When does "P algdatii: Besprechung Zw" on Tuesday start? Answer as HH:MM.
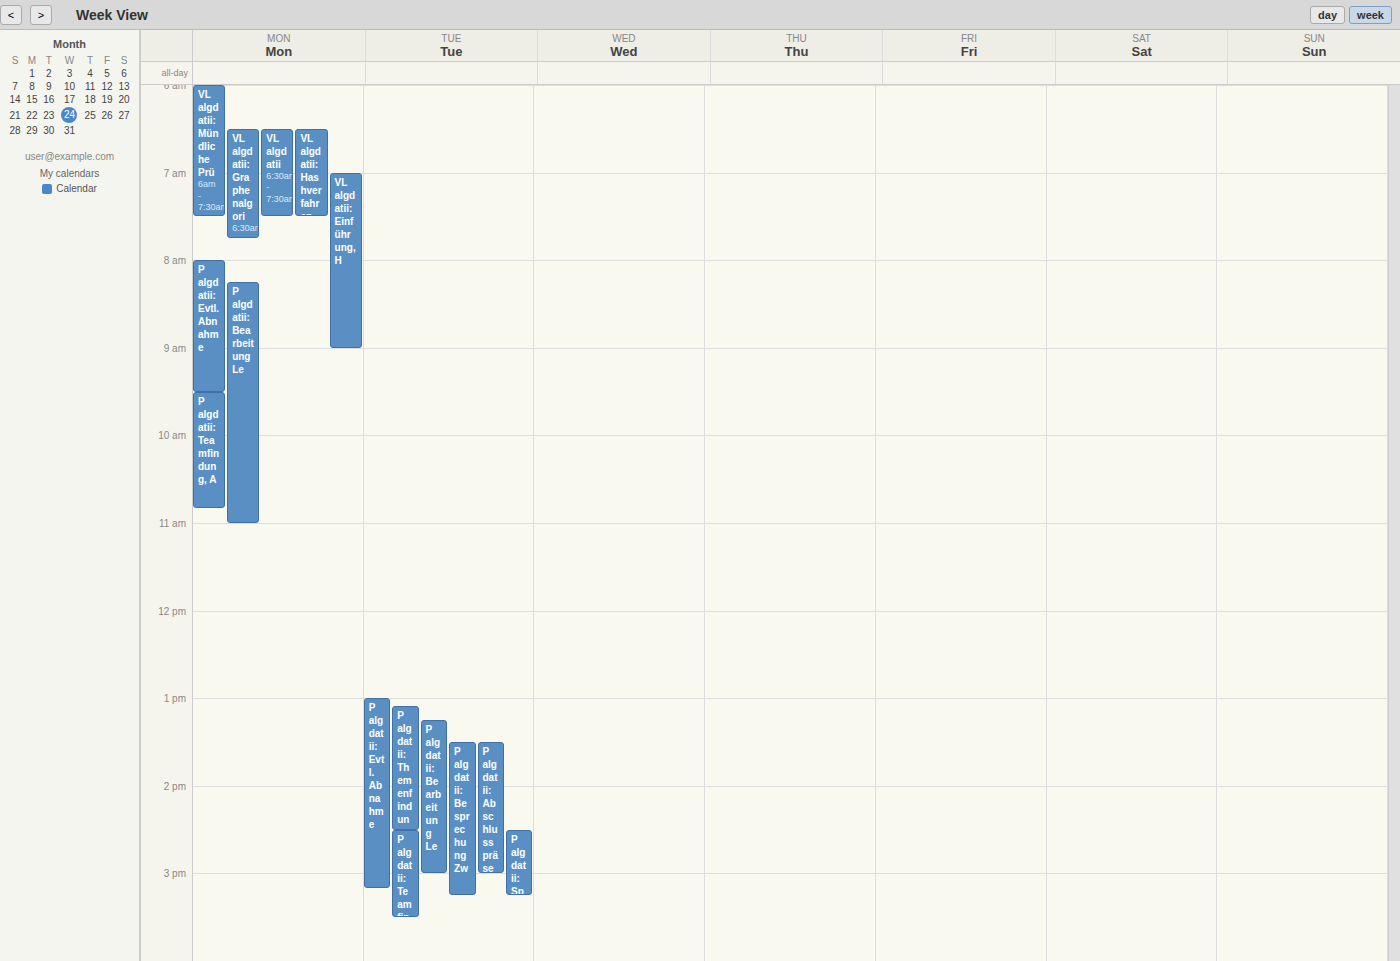
13:30